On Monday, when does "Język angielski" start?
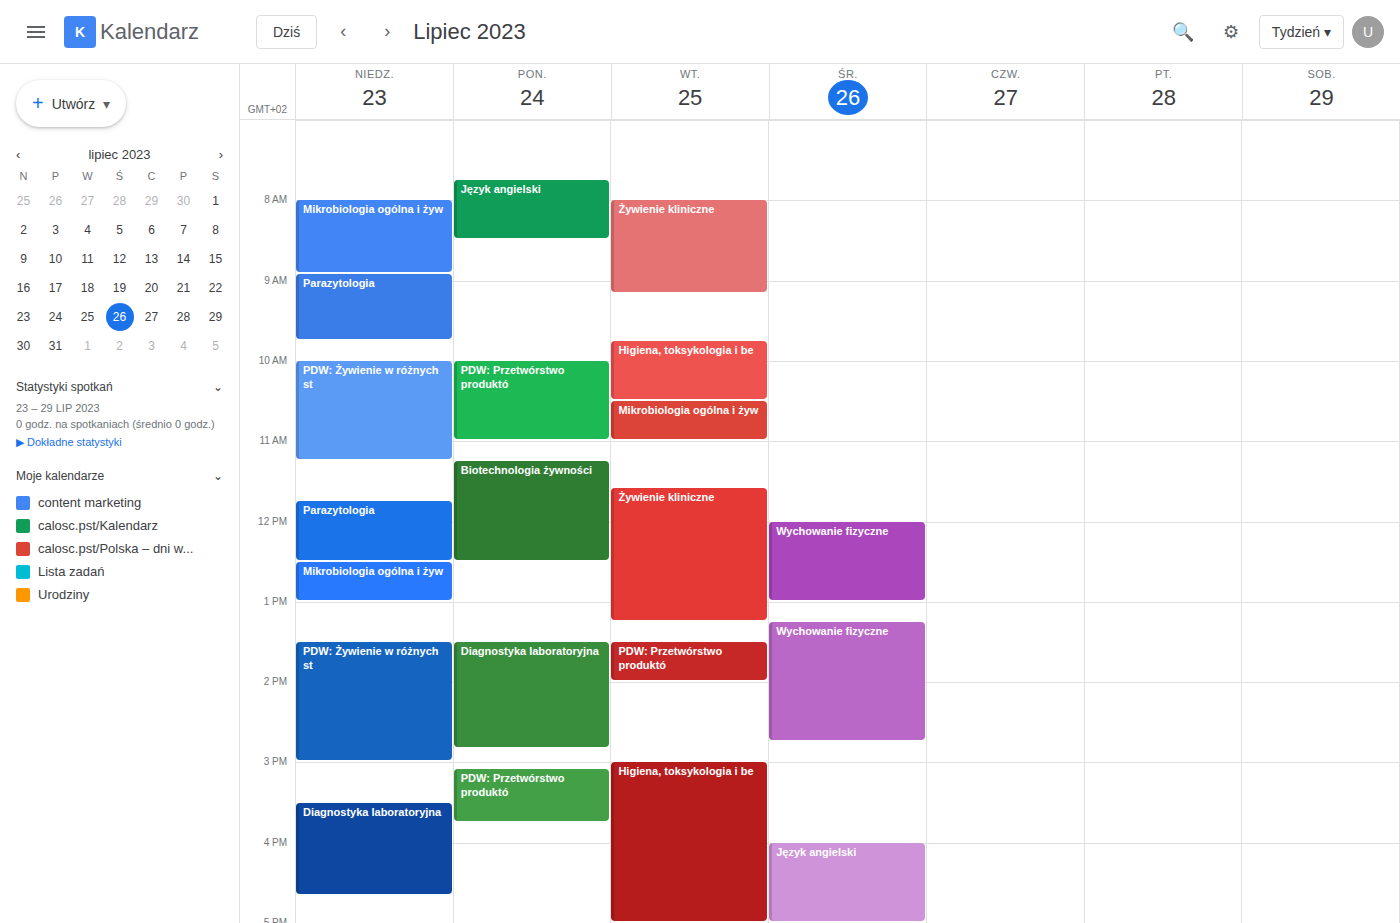
7:45 AM